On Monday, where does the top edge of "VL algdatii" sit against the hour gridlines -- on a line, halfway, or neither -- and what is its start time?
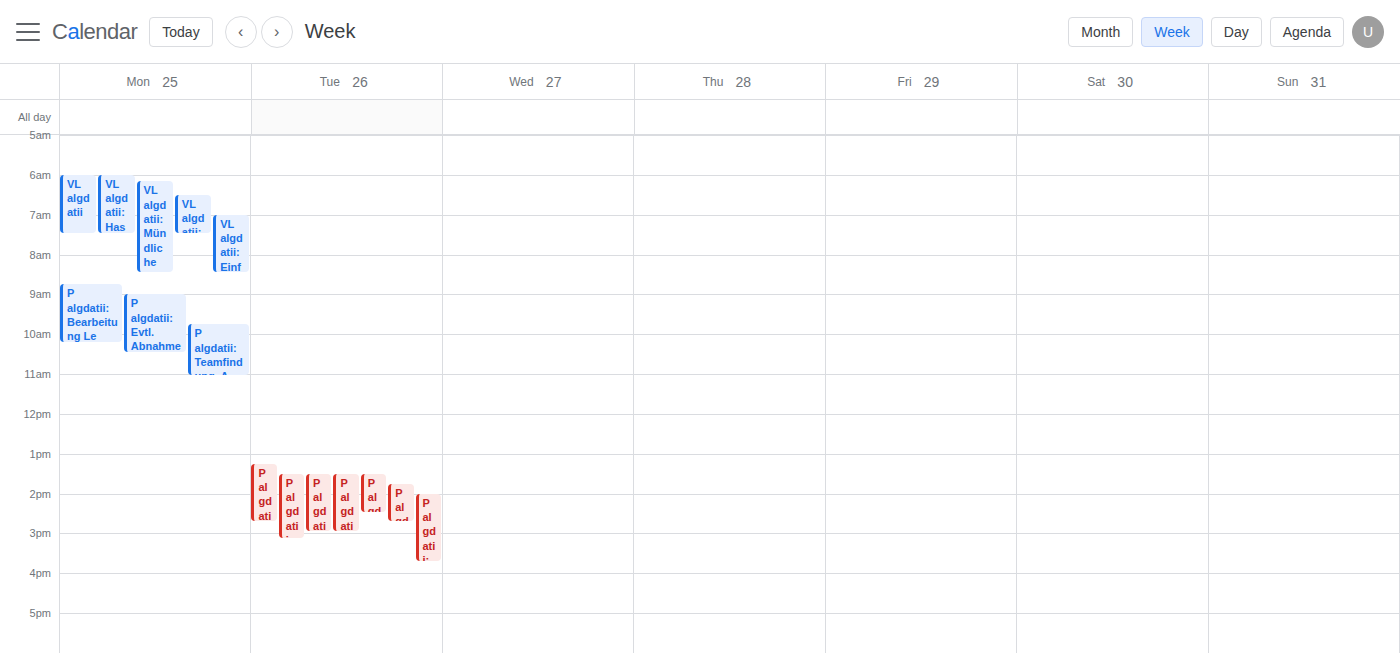
6:00 AM -- exactly on the 6 AM line.